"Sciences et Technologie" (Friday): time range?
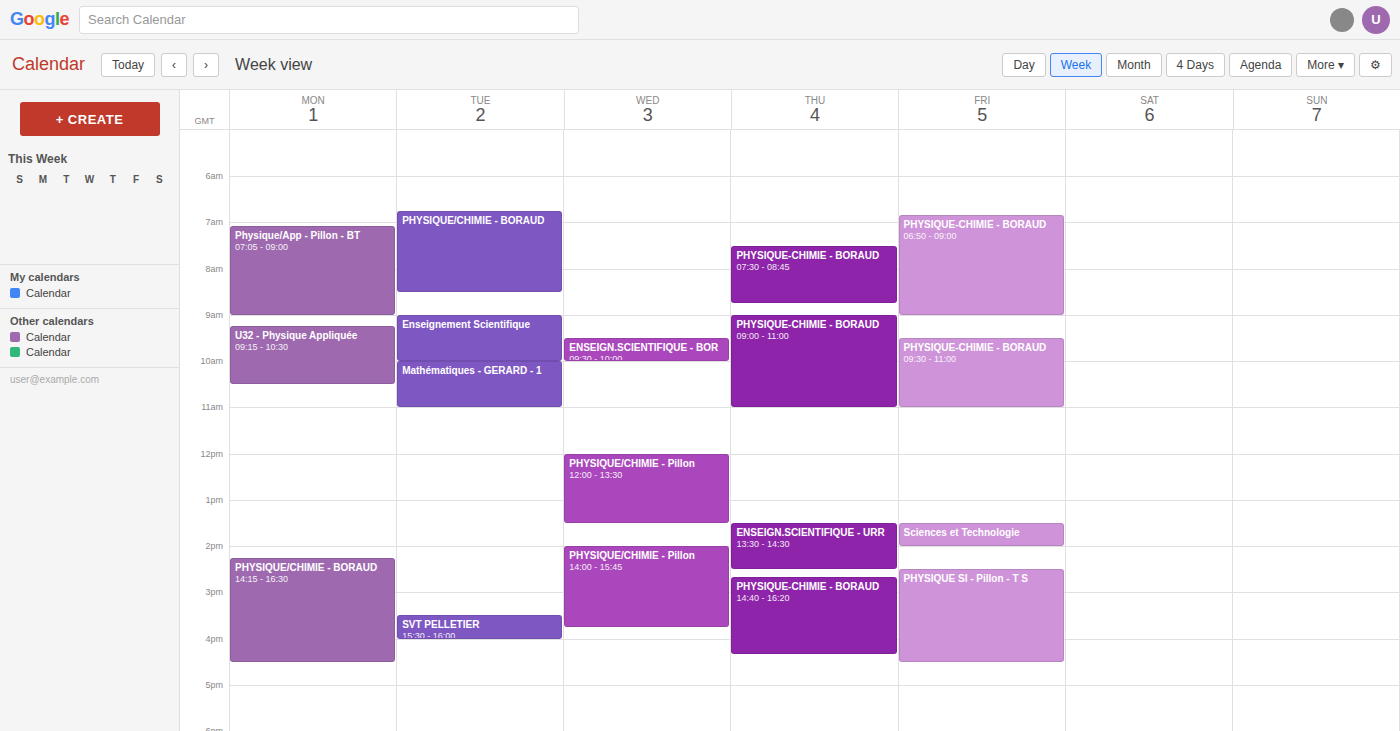
1:30 PM to 2:00 PM